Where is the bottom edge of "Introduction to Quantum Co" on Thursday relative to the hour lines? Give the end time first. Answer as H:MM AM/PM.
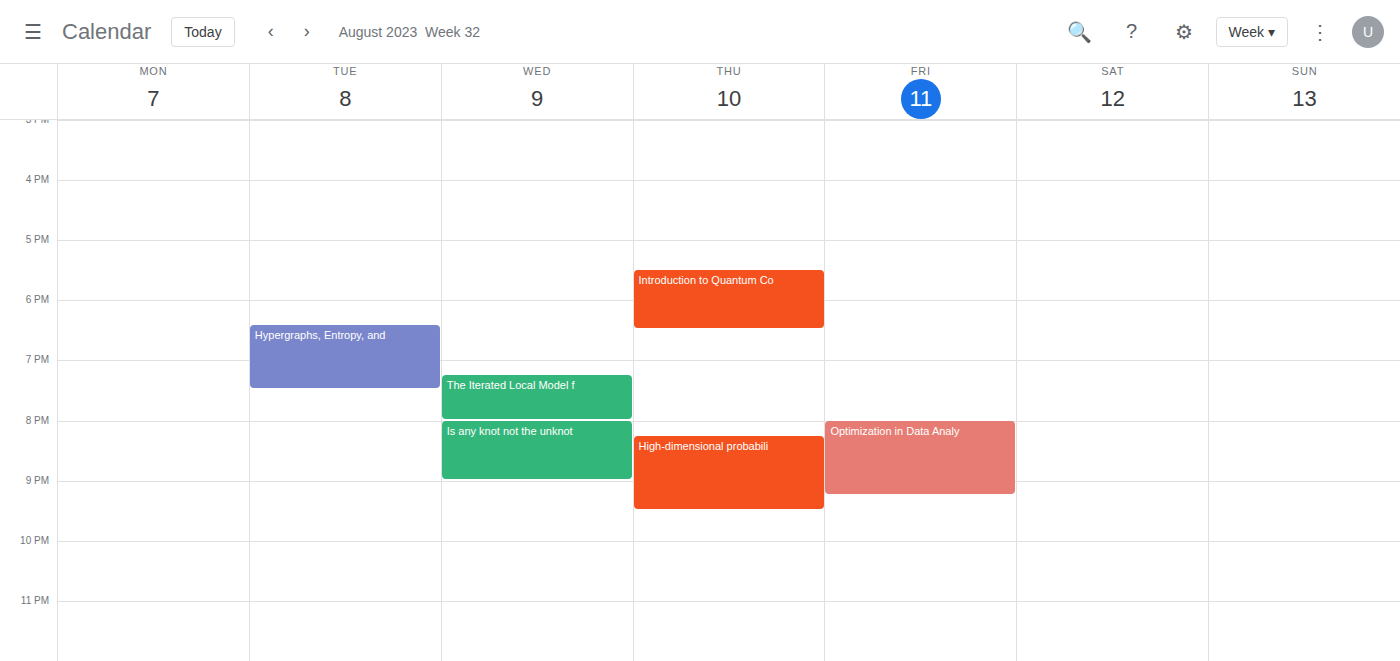
6:30 PM -- halfway between the 6 PM and 7 PM lines.